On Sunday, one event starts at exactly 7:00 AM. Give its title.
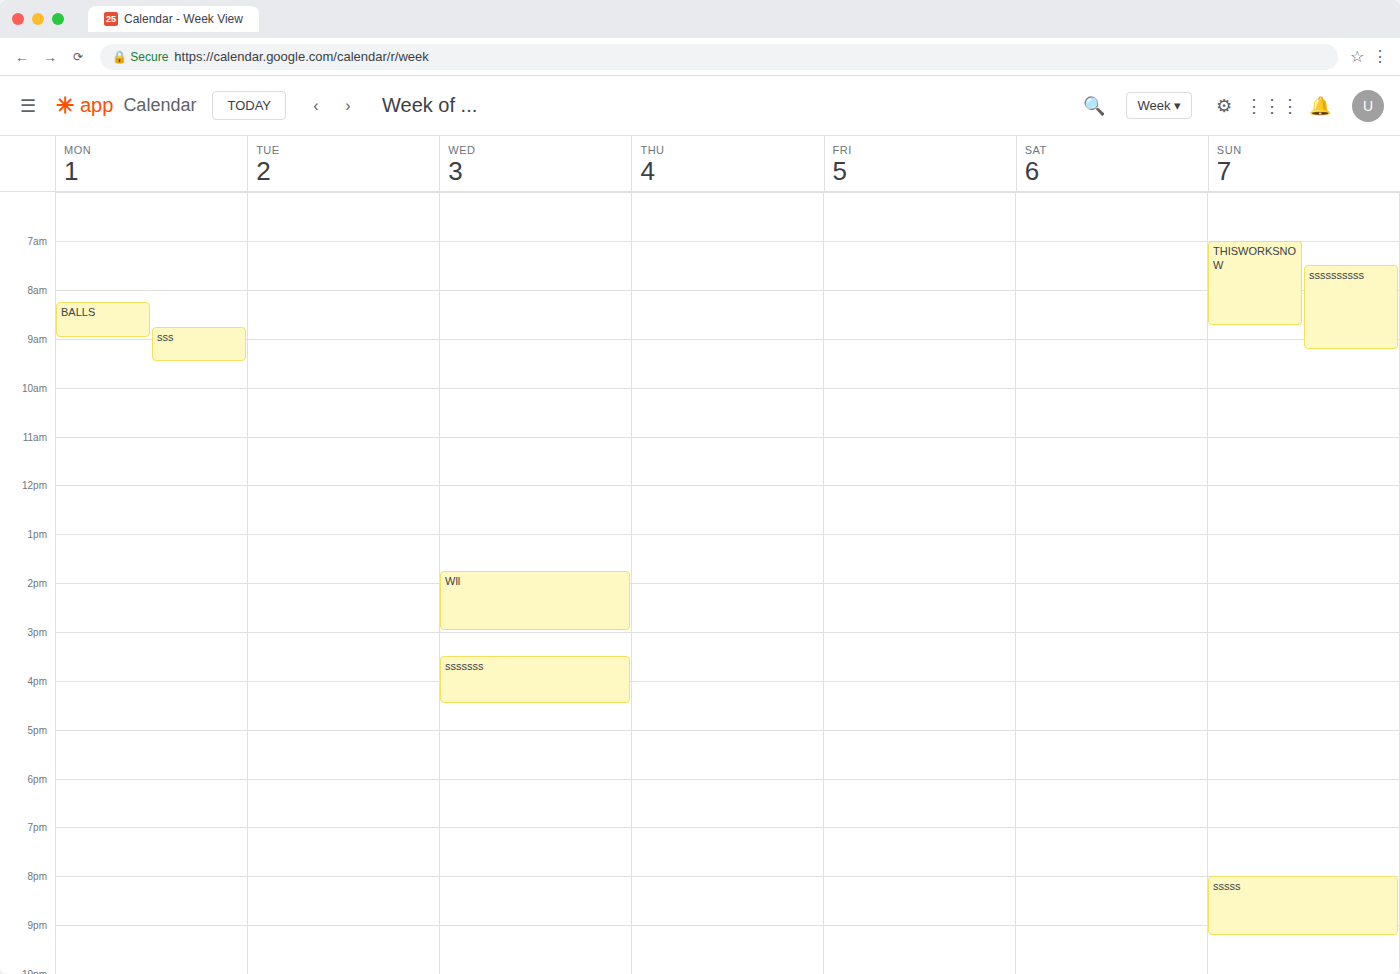
"THISWORKSNOW"